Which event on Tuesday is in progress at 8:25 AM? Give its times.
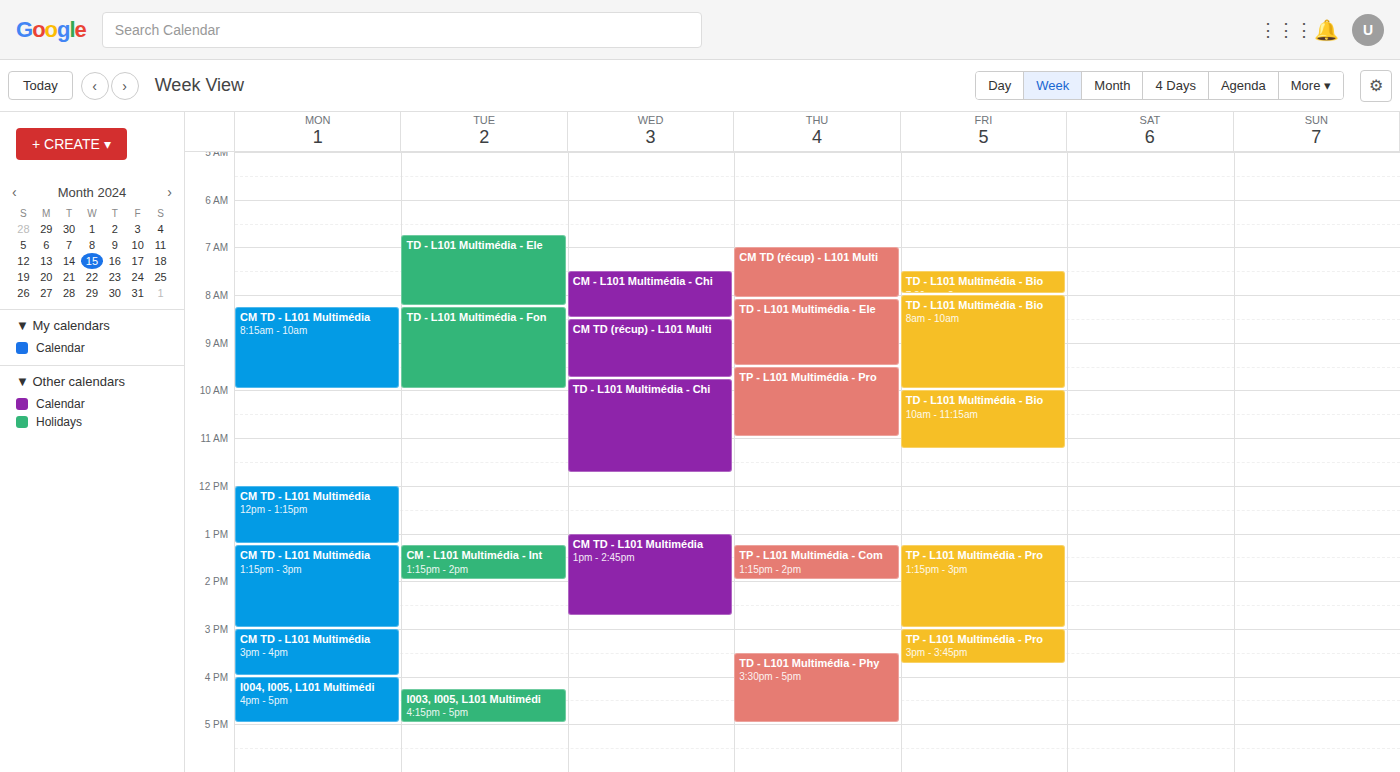
"TD - L101 Multimédia - Fon", 8:15 AM to 10:00 AM